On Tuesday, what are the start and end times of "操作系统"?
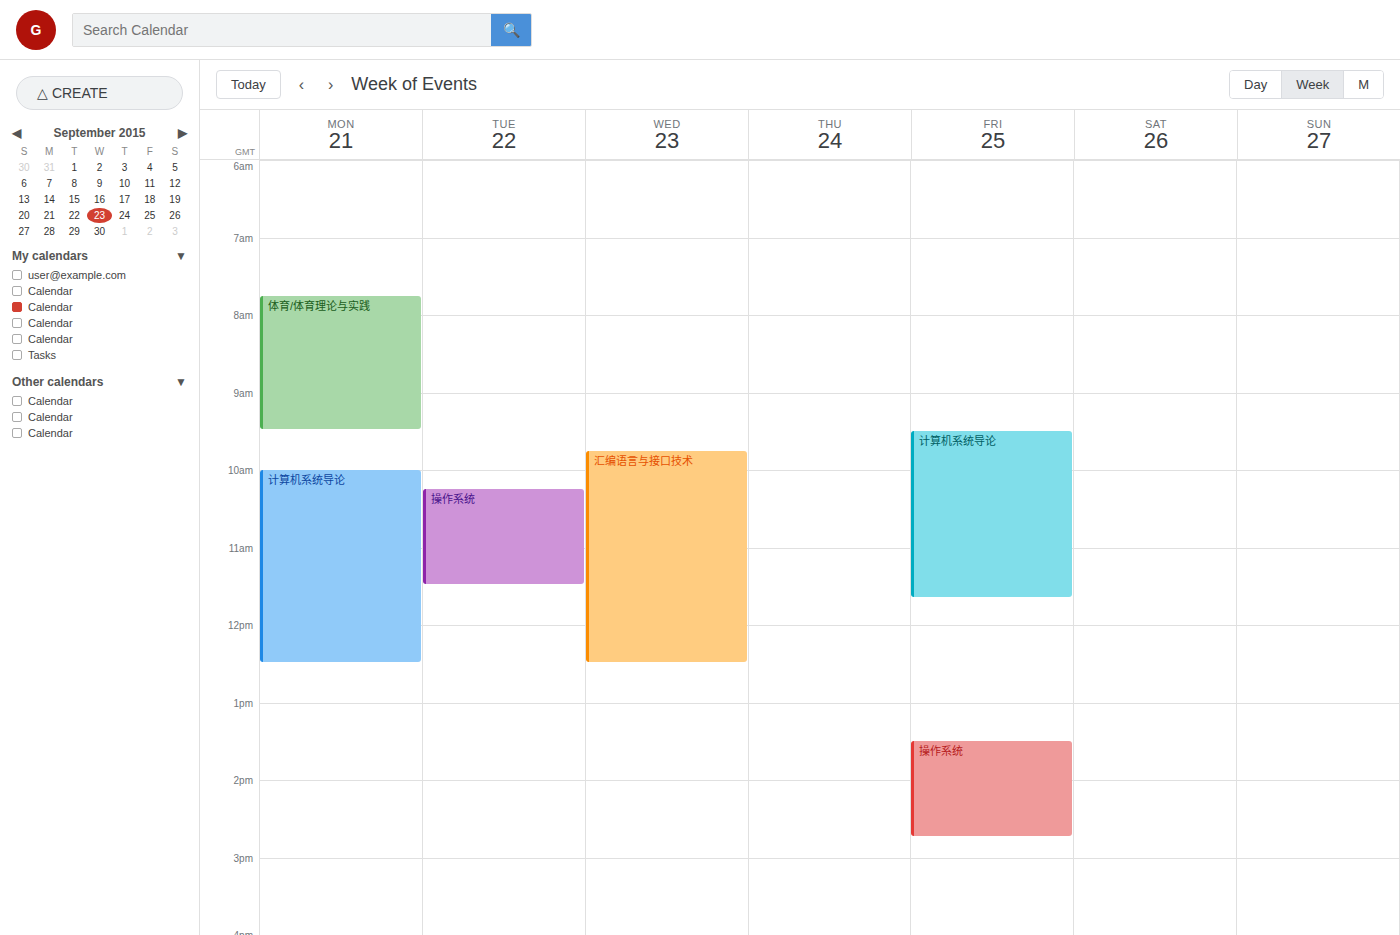
10:15 AM to 11:30 AM